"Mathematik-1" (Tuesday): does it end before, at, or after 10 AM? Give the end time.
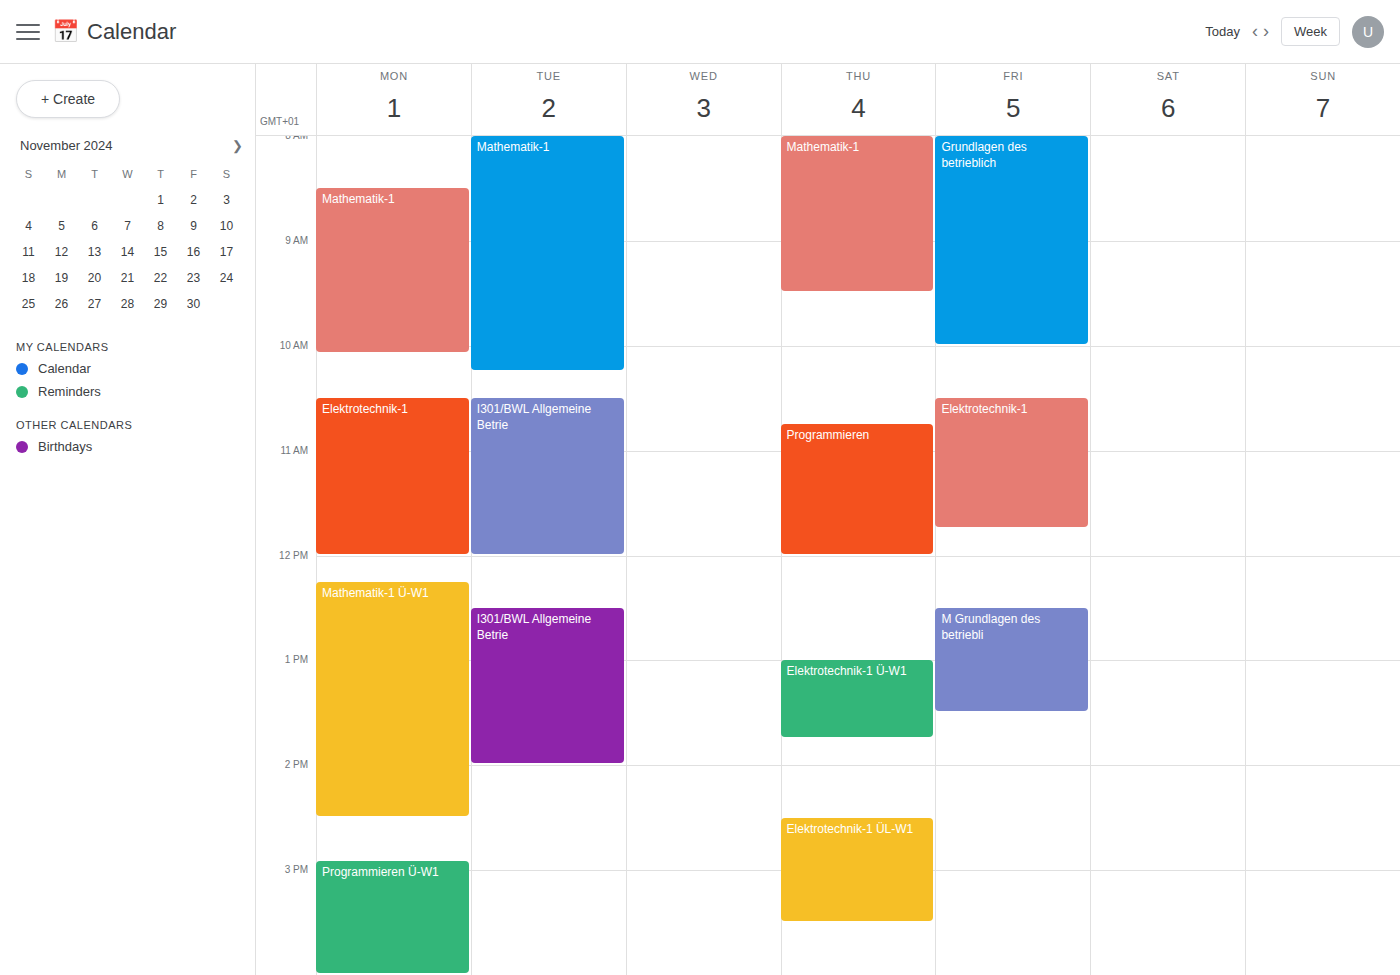
10:15 AM -- after 10 AM, 15 minutes below the 10 AM line.